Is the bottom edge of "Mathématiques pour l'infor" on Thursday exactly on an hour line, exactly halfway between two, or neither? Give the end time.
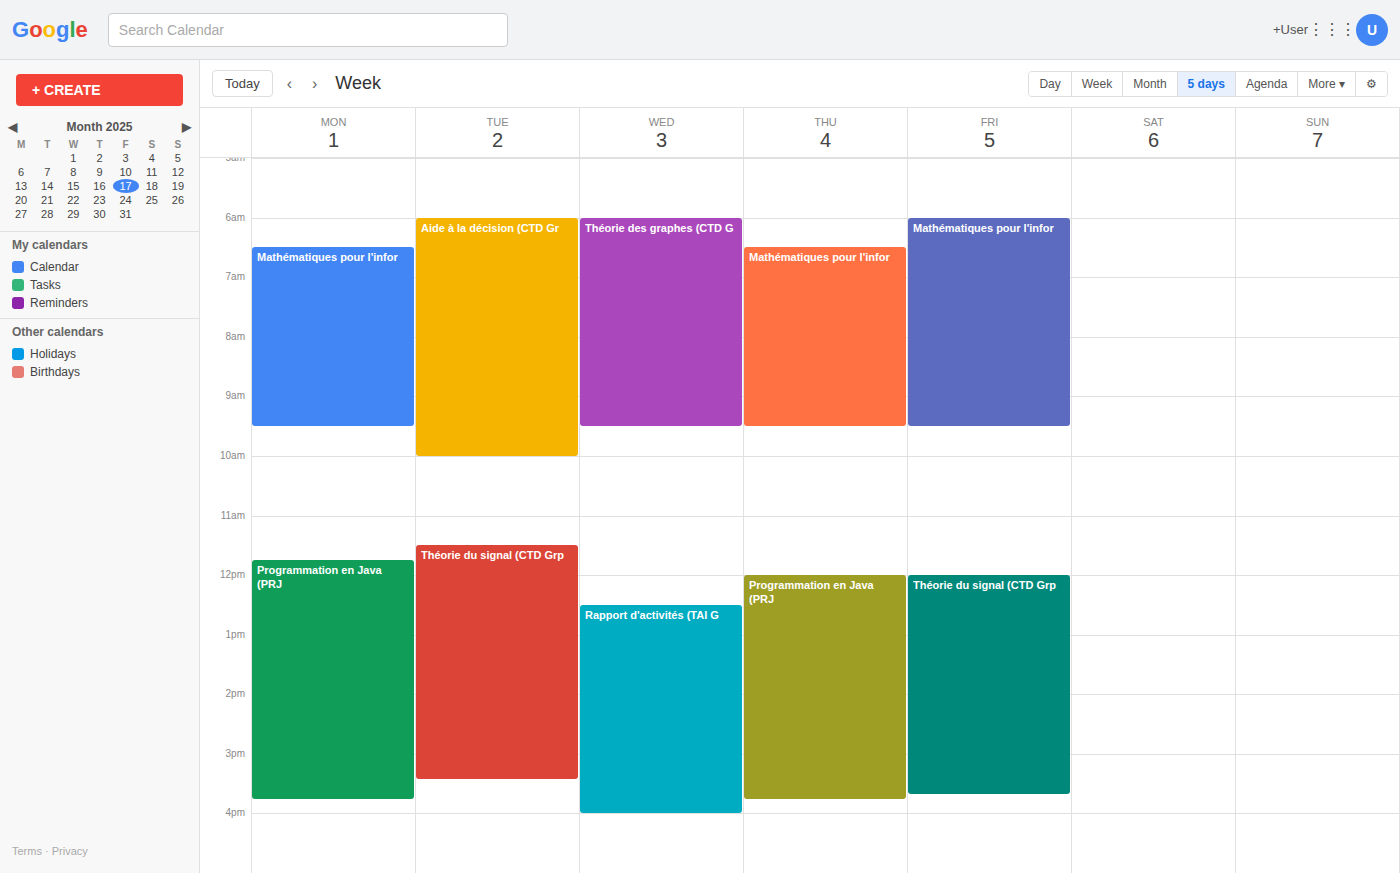
9:30 AM -- halfway between the 9 AM and 10 AM lines.